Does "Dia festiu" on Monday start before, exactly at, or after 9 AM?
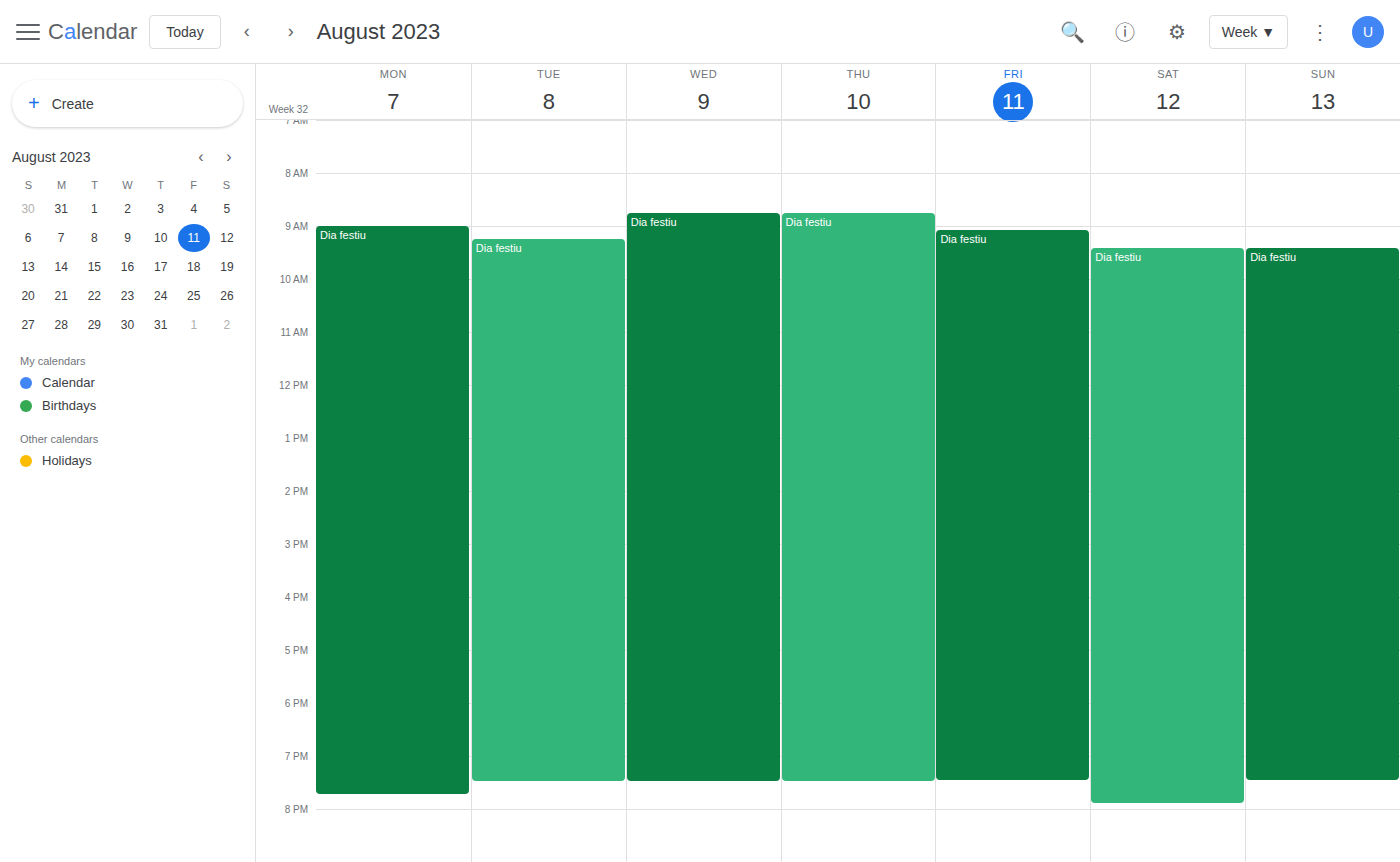
9:00 AM -- exactly at 9 AM, on the 9 AM line.